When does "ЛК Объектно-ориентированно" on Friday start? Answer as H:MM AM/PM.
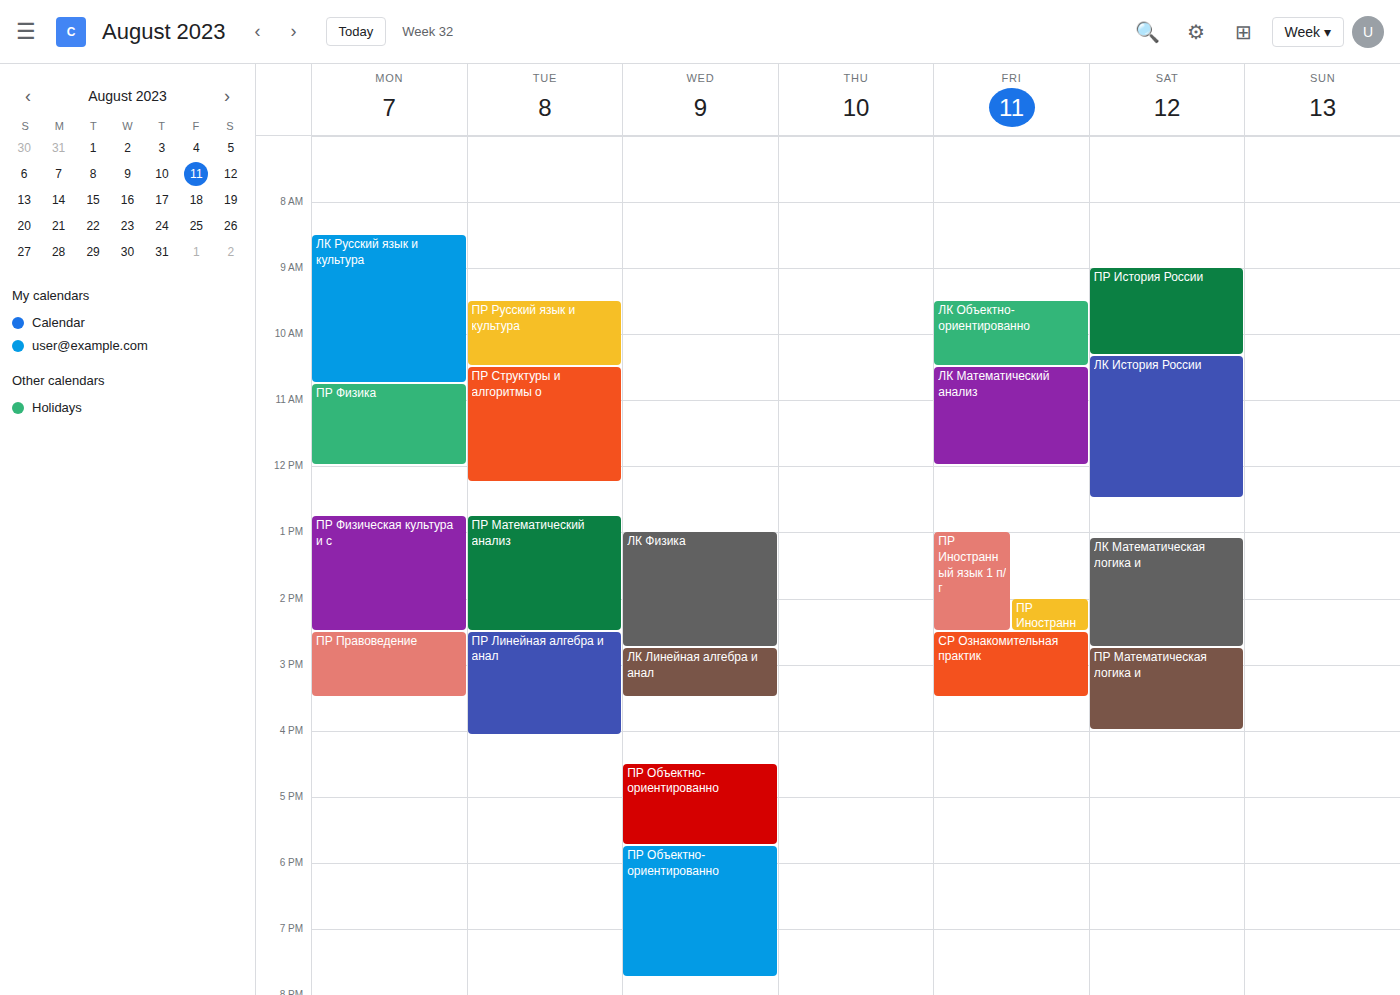
9:30 AM